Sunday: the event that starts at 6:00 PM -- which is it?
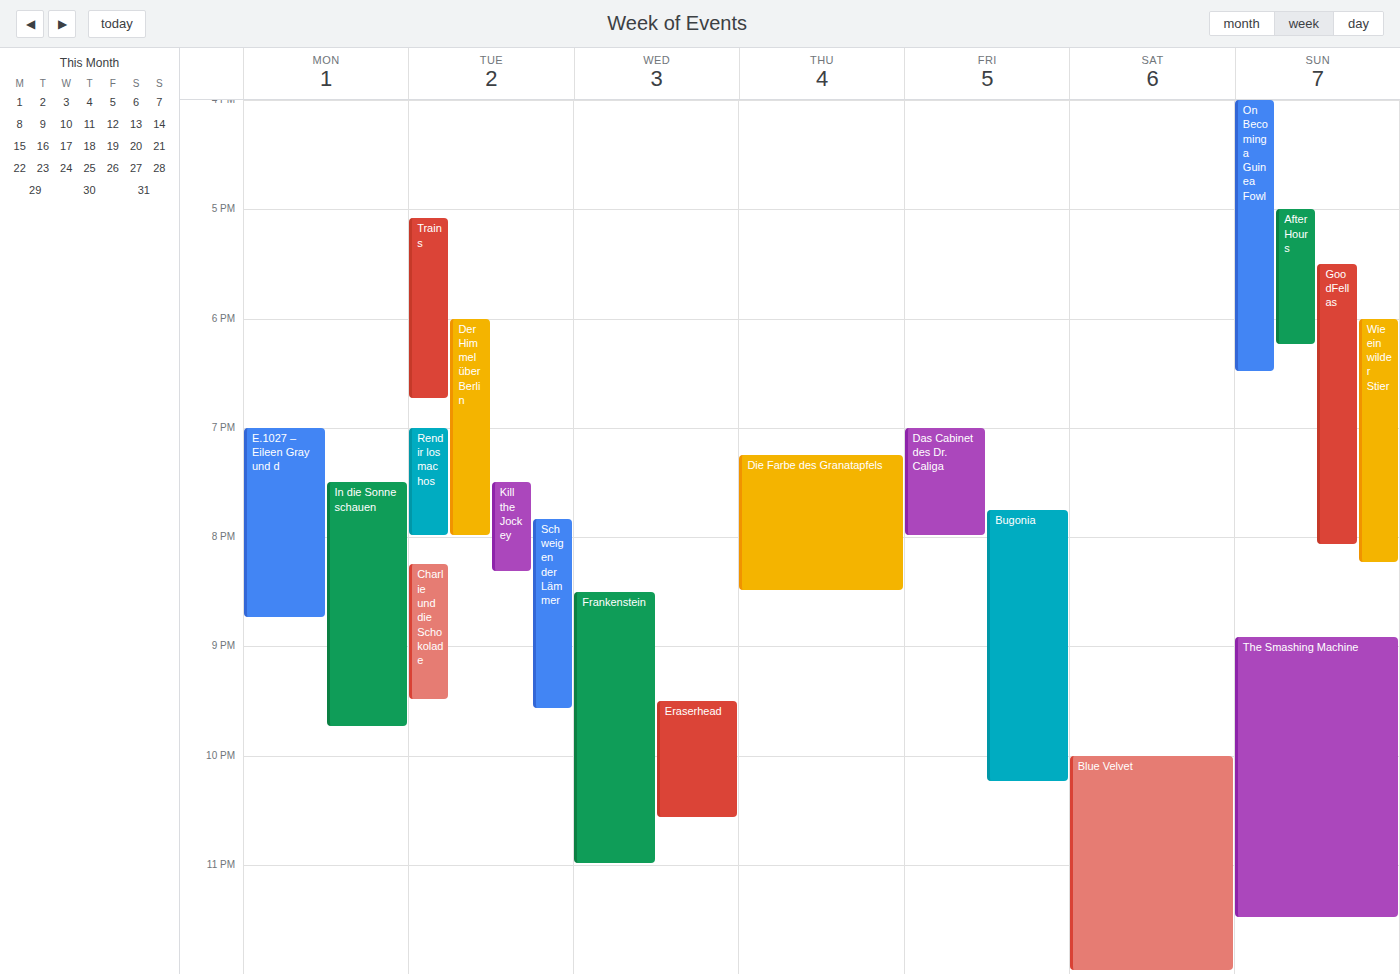
"Wie ein wilder Stier"